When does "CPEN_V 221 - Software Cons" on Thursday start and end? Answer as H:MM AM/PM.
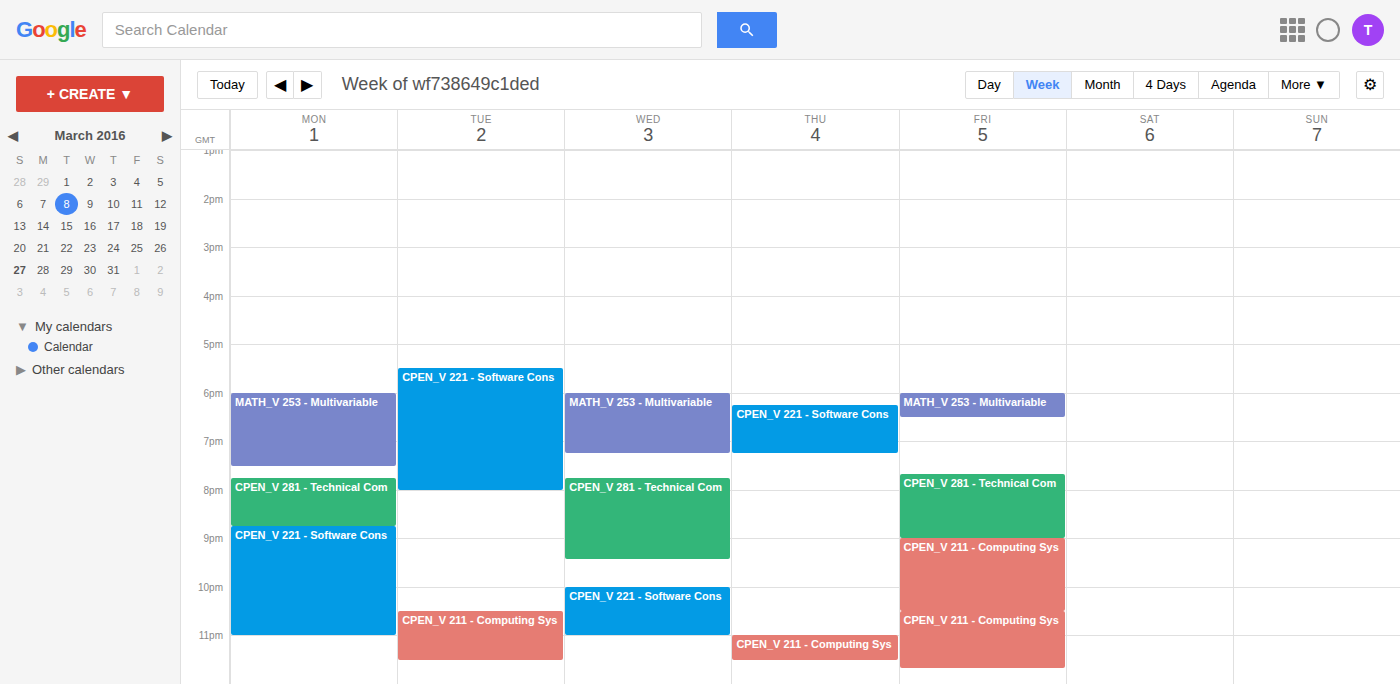
6:15 PM to 7:15 PM